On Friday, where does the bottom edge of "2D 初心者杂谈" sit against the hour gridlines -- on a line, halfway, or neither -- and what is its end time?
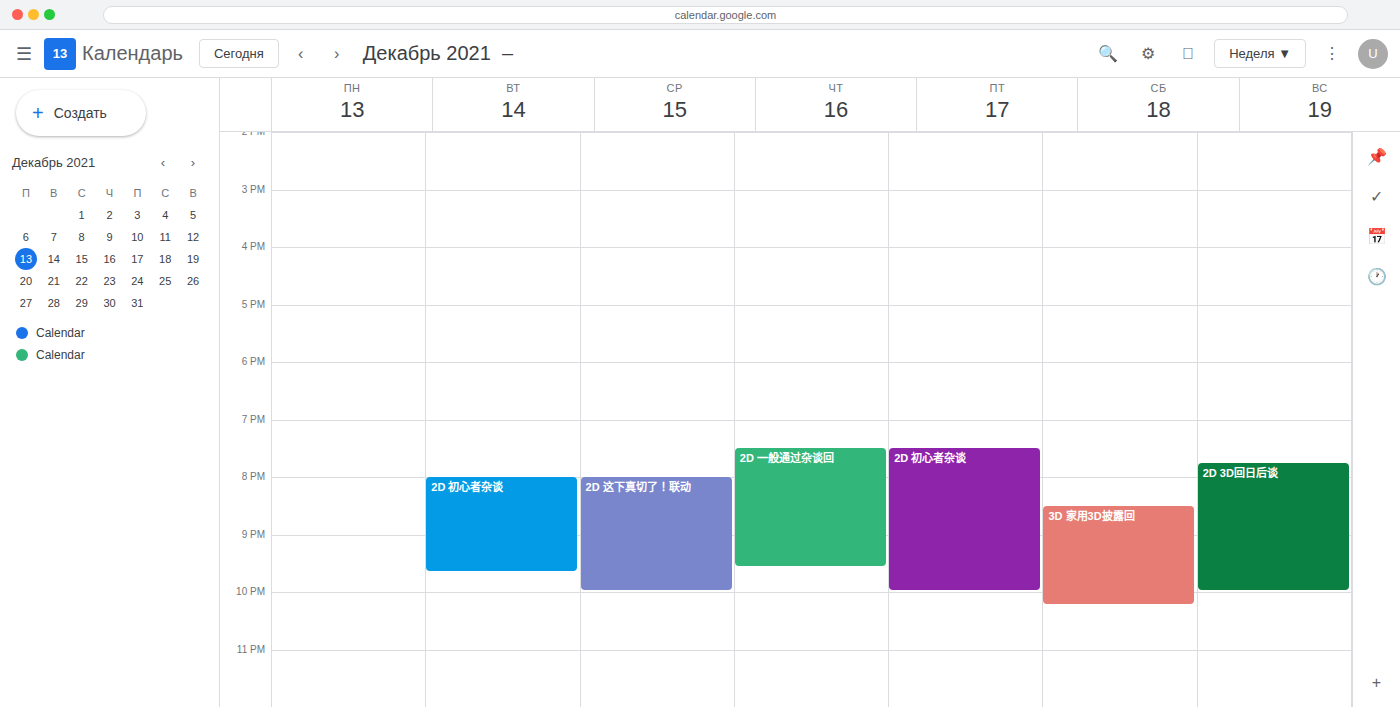
10:00 PM -- exactly on the 10 PM line.